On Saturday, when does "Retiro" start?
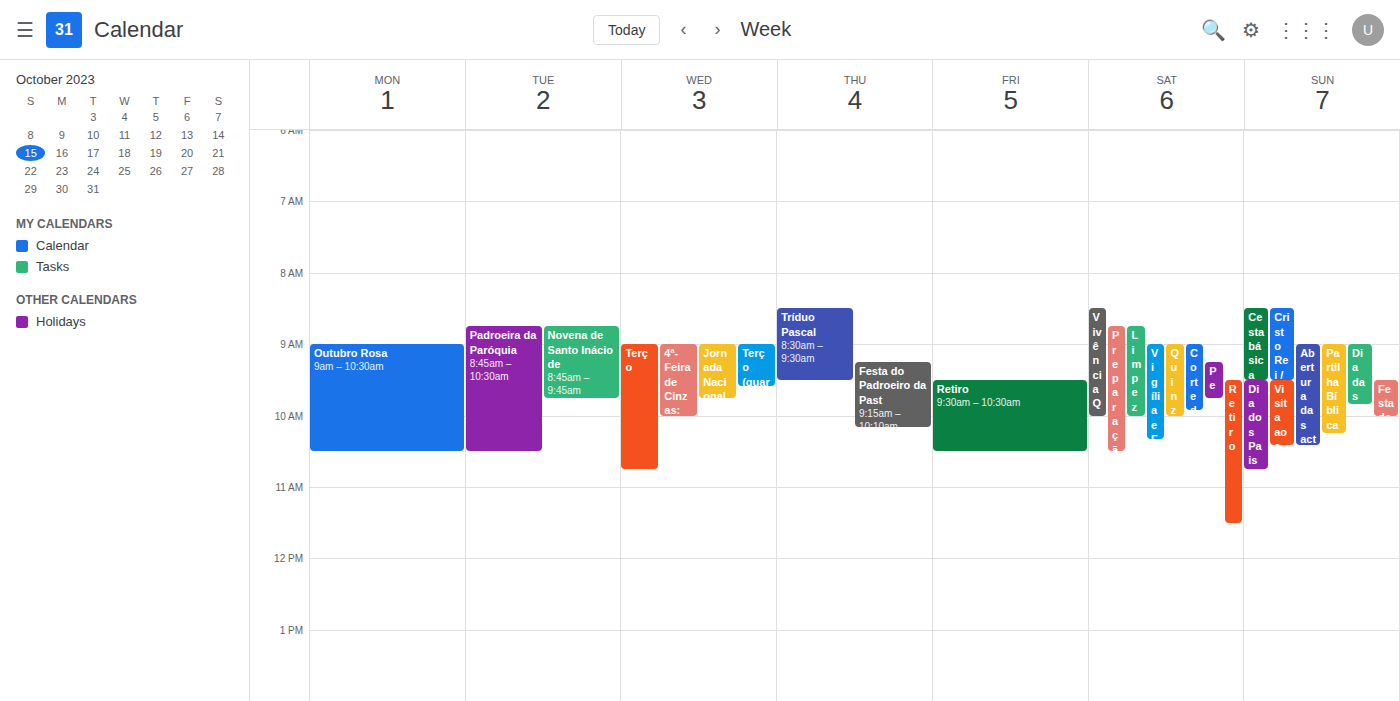
9:30 AM